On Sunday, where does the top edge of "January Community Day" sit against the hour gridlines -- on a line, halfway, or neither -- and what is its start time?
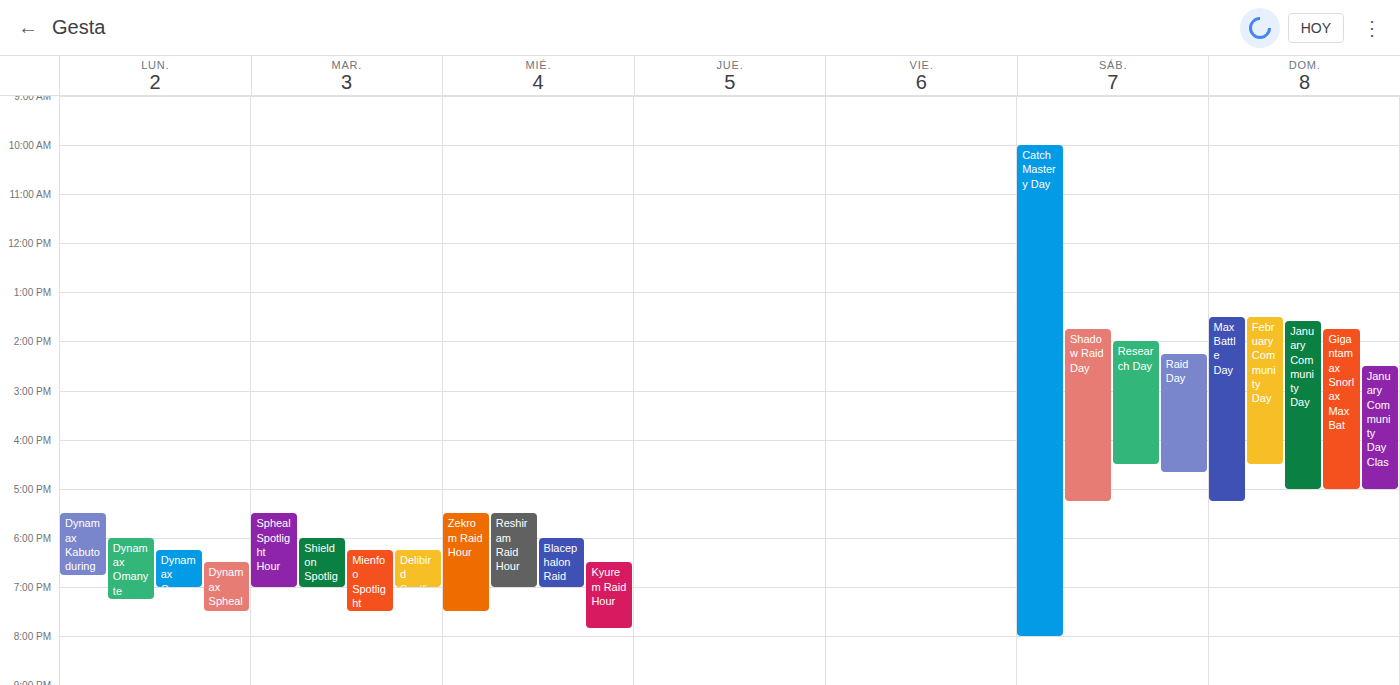
1:35 PM -- neither: 35 minutes below the 1 PM line and 25 minutes above the 2 PM line.